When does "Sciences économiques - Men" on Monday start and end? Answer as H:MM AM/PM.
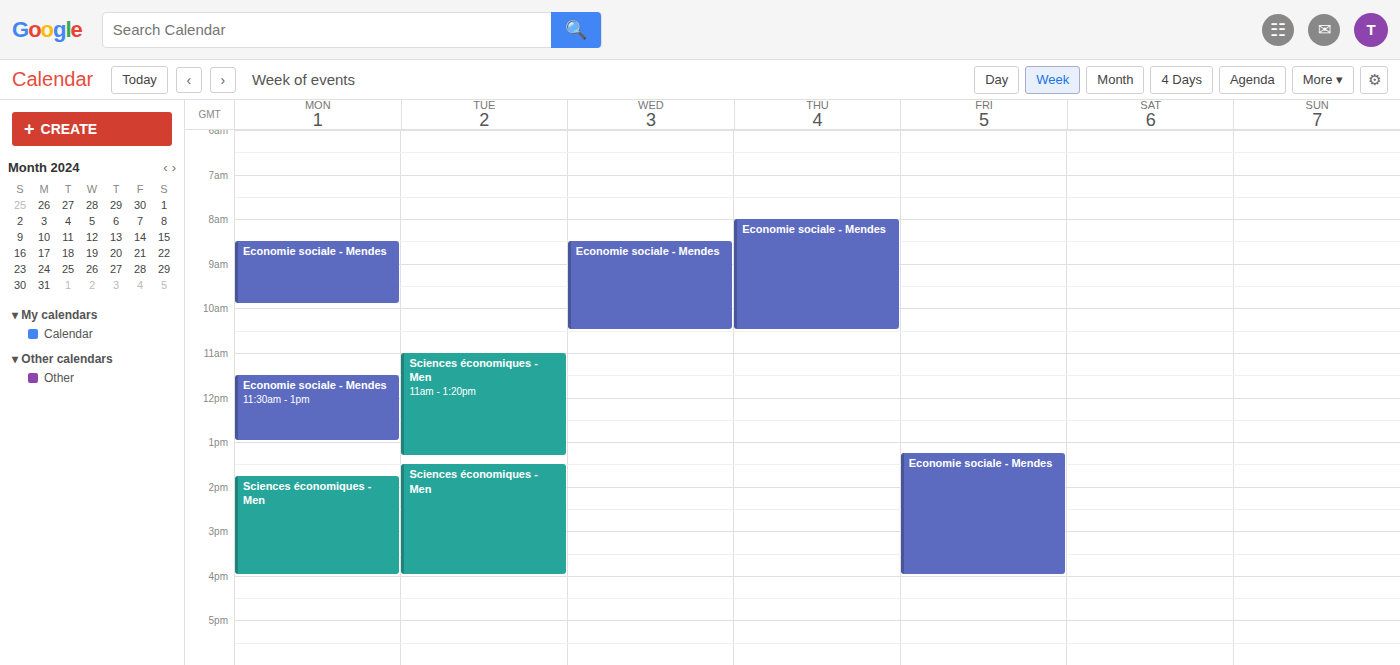
1:45 PM to 4:00 PM